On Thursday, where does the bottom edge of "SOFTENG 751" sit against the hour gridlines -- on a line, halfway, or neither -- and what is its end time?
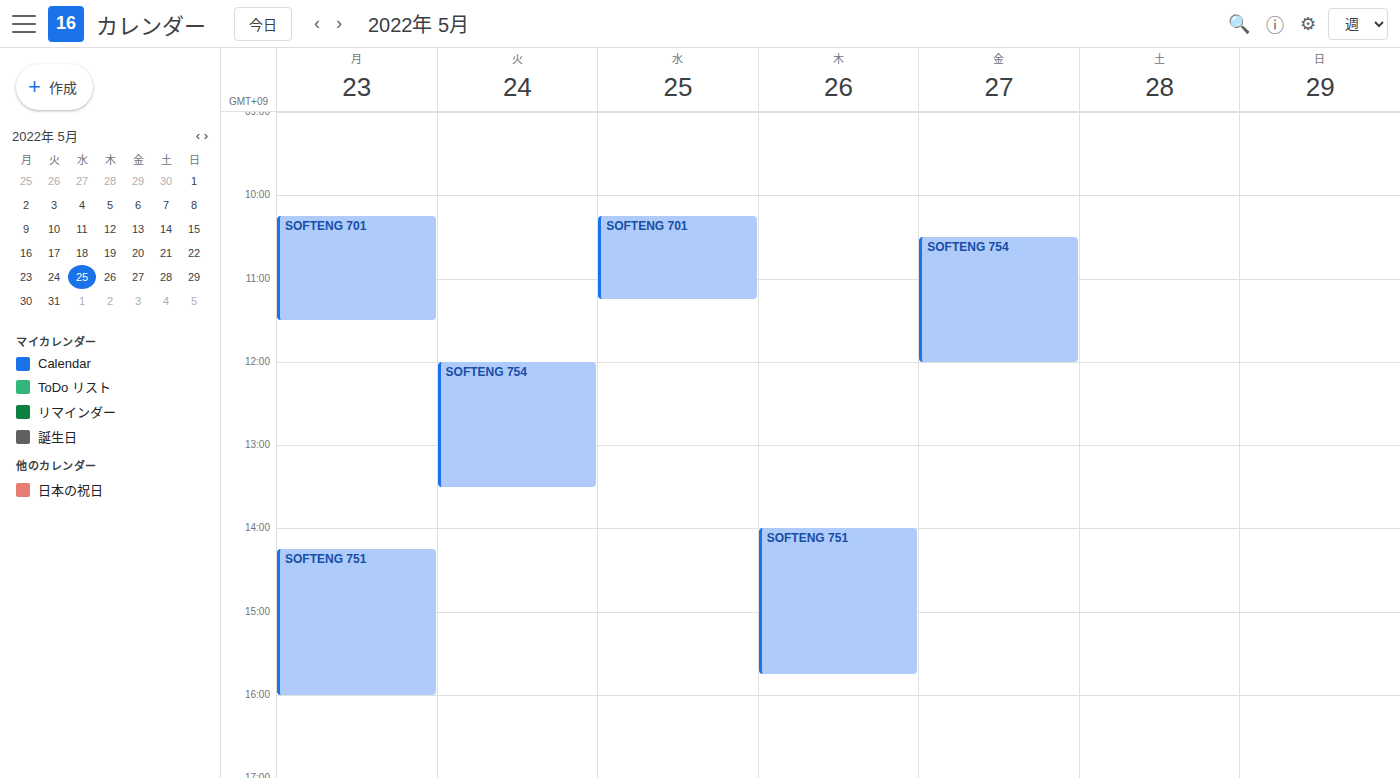
3:45 PM -- neither: three quarters of the way from the 3 PM line to the 4 PM line.